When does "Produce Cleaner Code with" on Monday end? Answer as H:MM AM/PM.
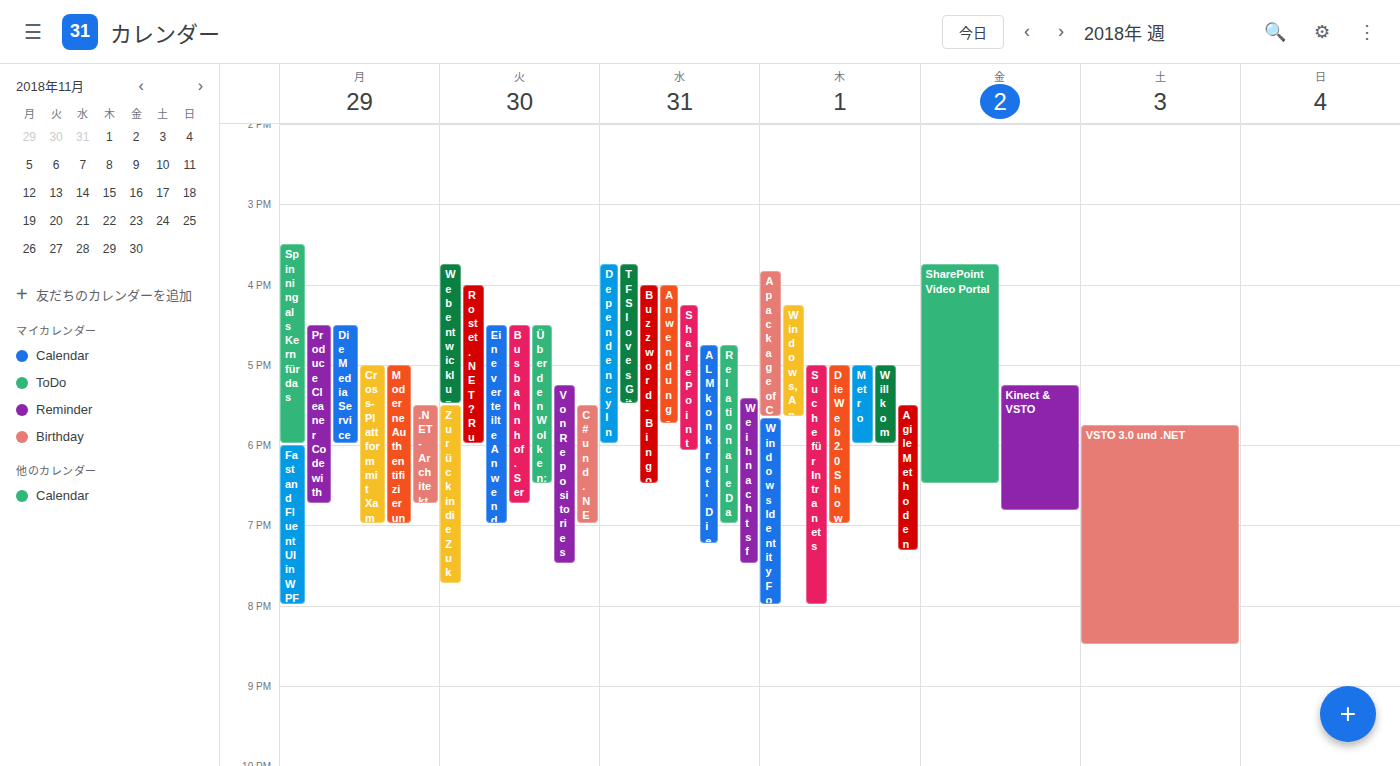
6:45 PM